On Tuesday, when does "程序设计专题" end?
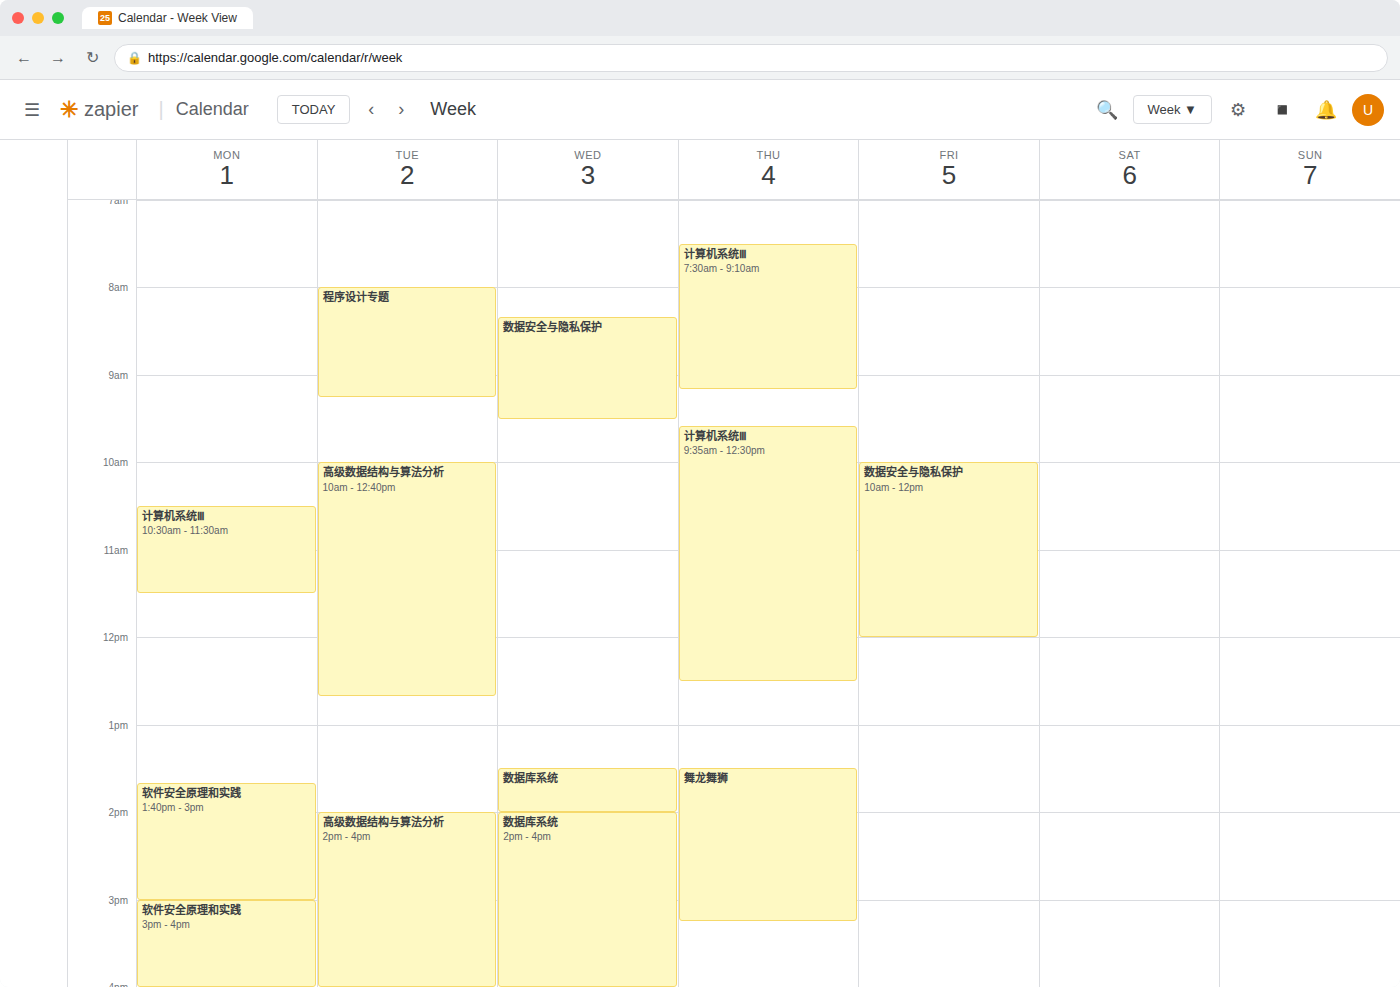
9:15 AM